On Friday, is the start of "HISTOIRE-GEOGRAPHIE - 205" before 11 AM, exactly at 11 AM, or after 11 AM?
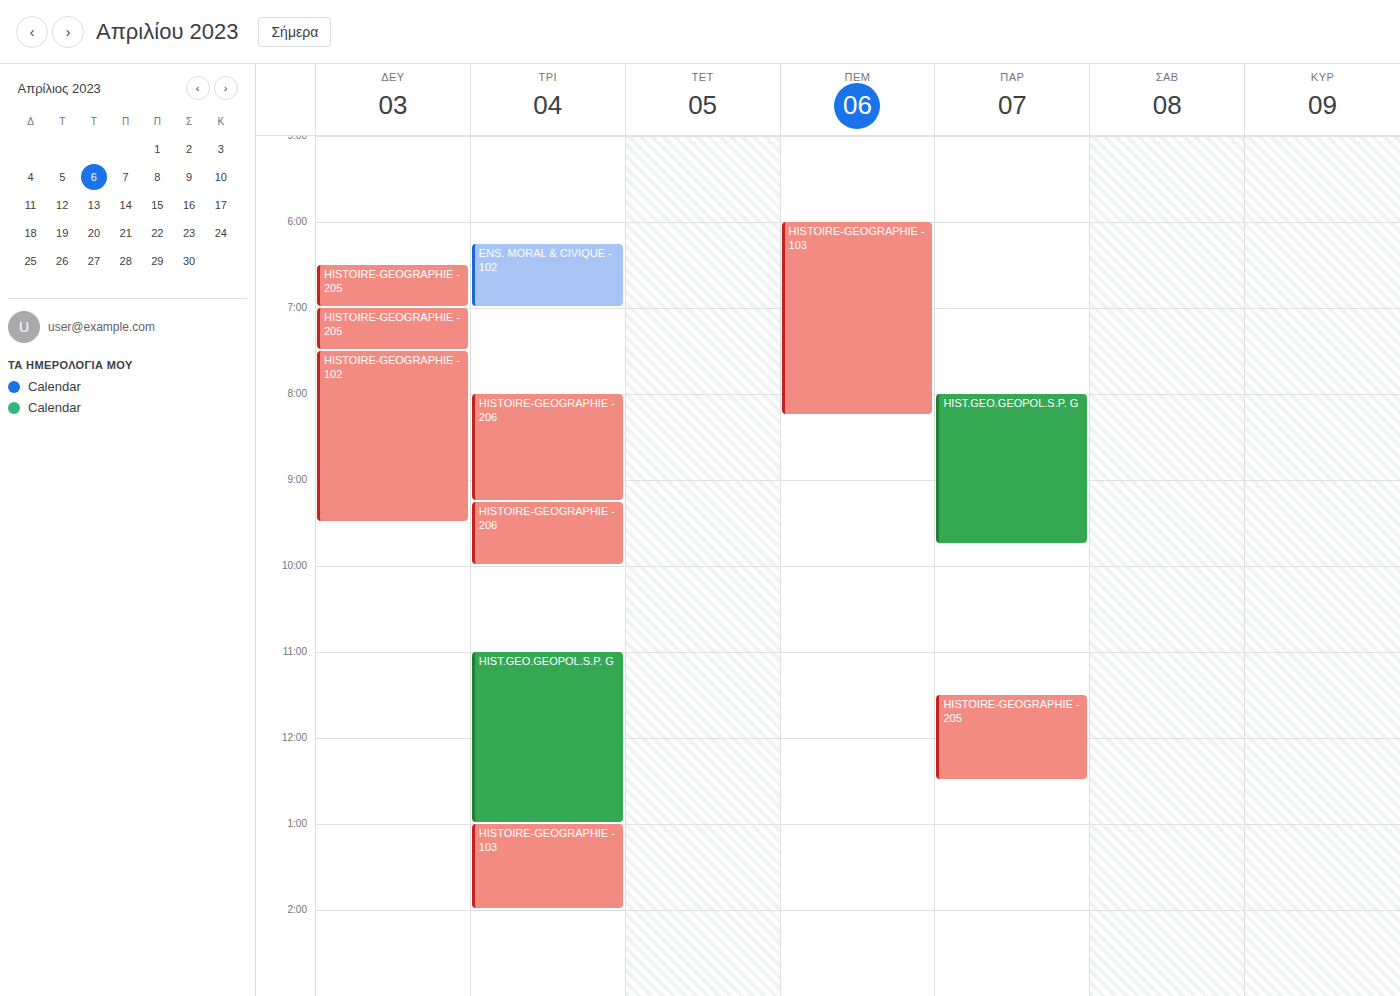
11:30 AM -- after 11 AM, 30 minutes below the 11 AM line.